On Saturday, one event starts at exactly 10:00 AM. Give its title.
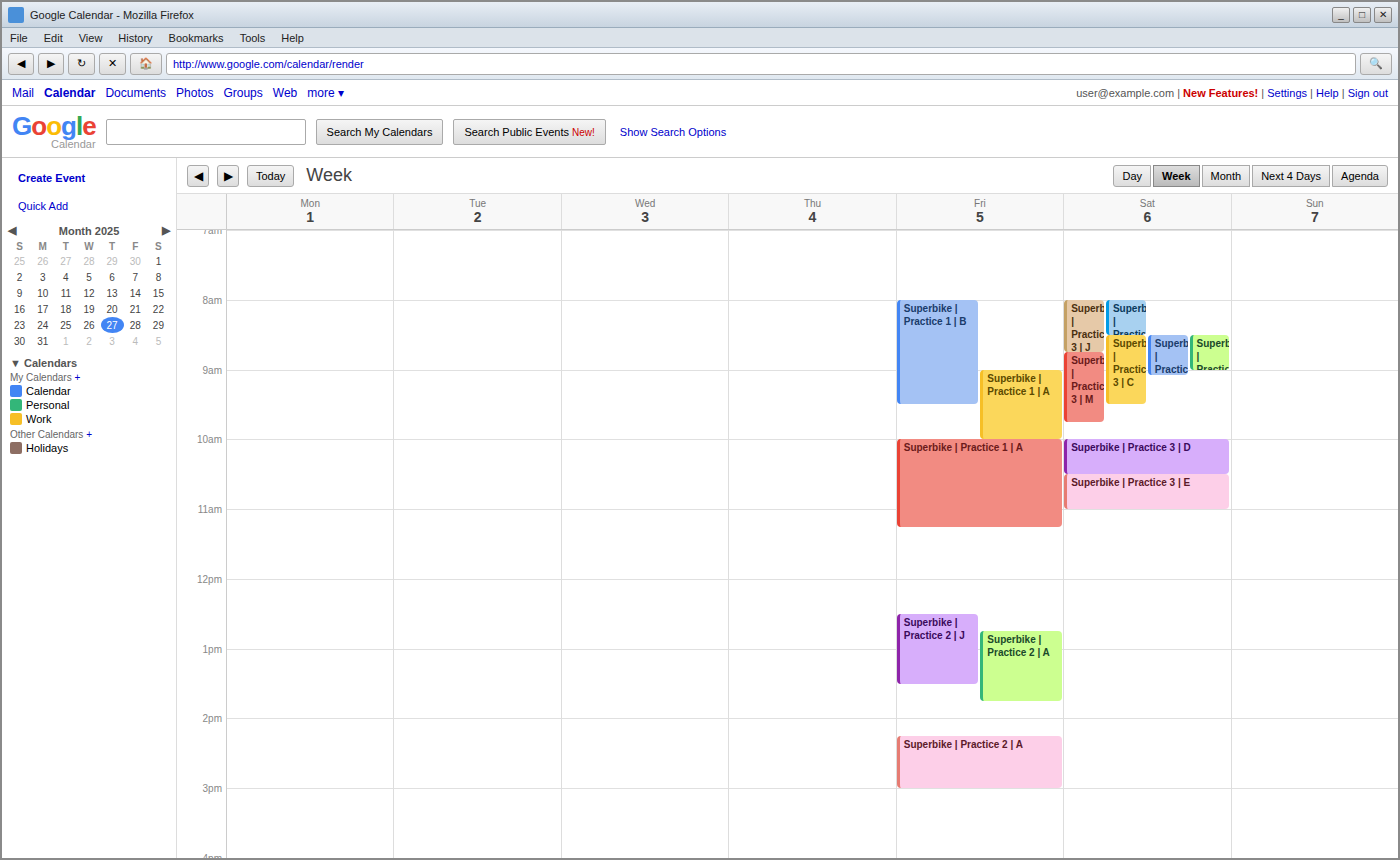
"Superbike | Practice 3 | D"